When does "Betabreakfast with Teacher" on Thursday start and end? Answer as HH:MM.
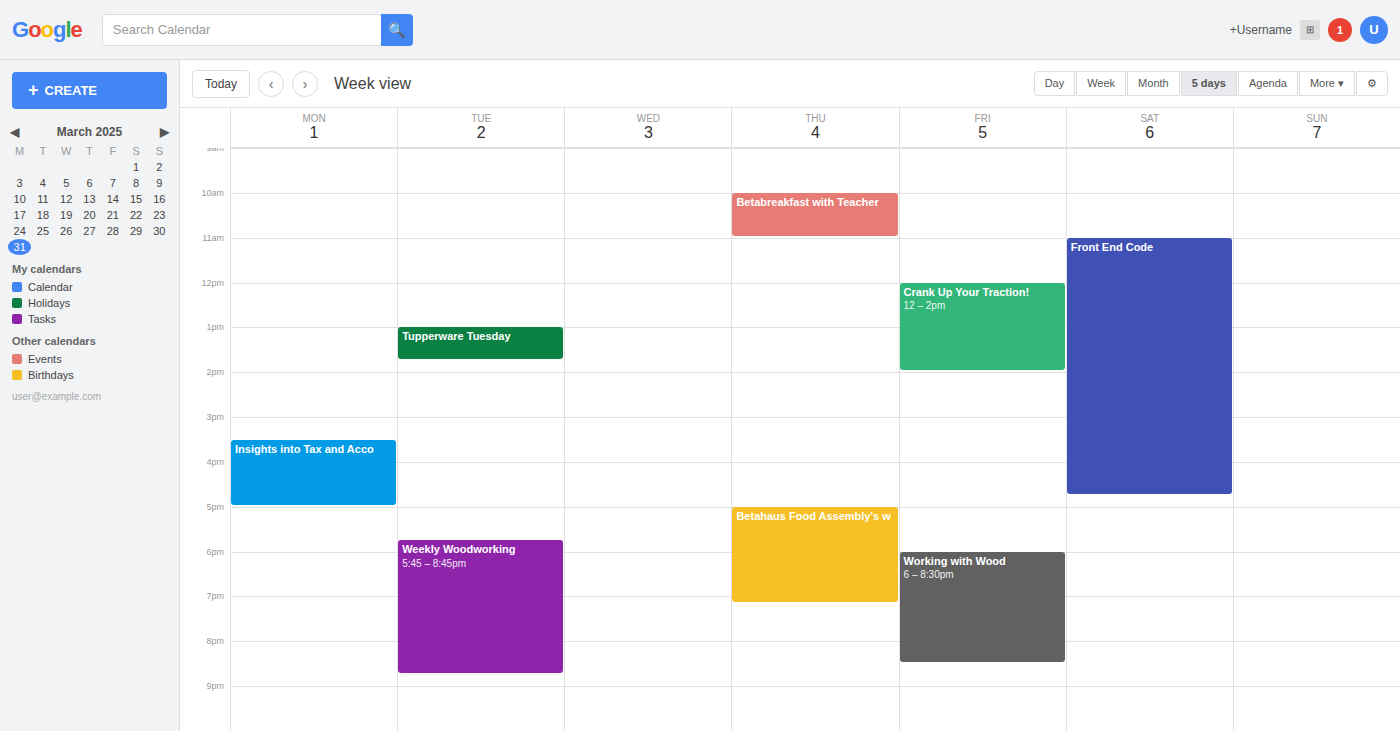
10:00 to 11:00